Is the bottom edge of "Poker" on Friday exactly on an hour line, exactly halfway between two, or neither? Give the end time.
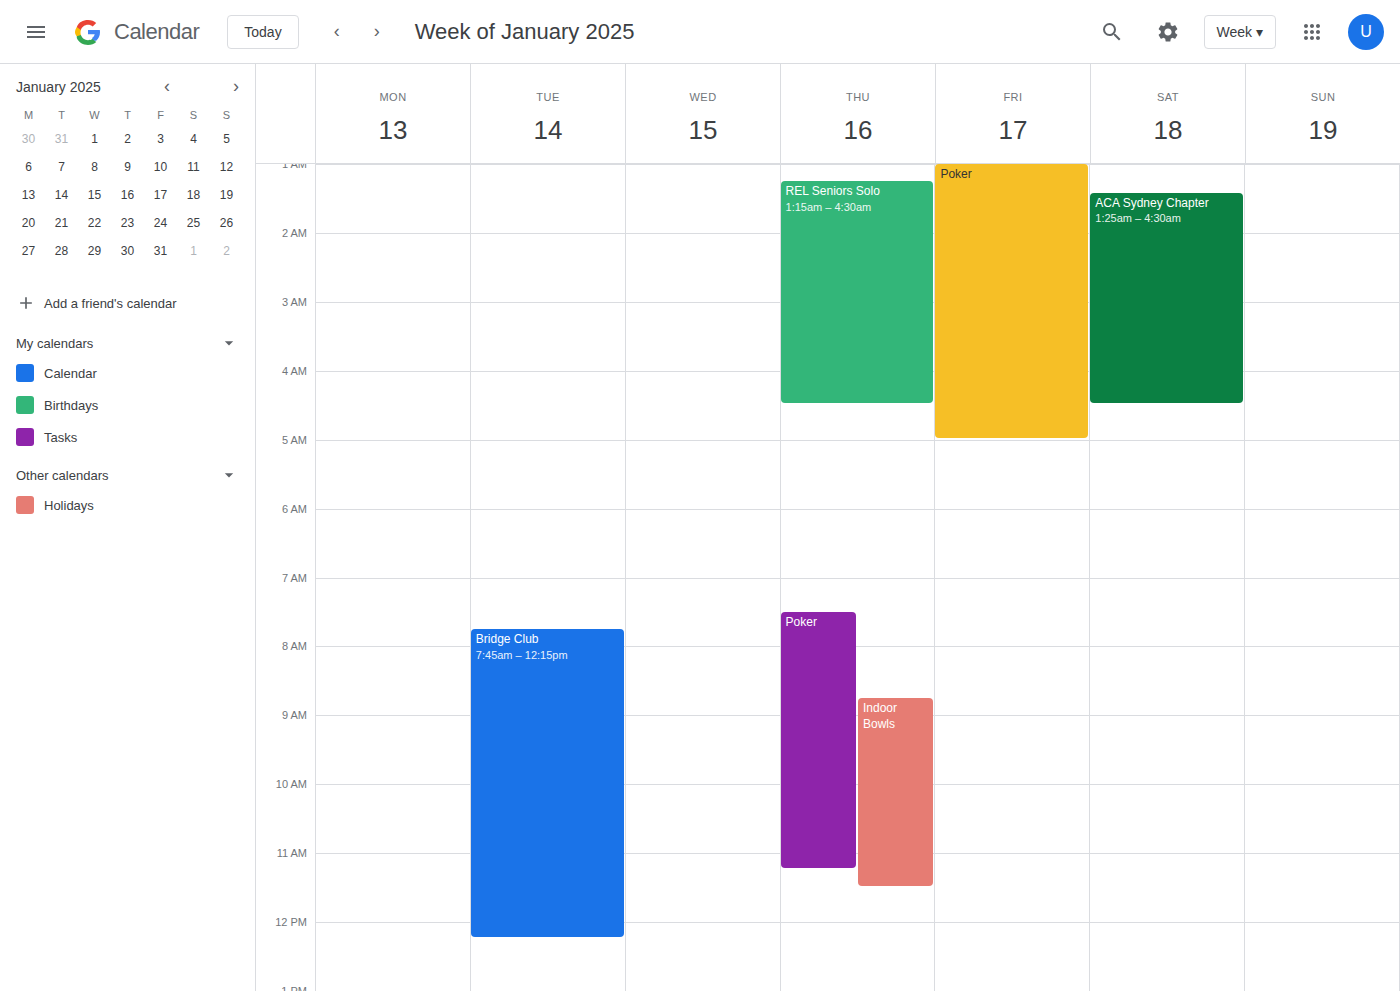
05:00 -- exactly on the 05:00 line.